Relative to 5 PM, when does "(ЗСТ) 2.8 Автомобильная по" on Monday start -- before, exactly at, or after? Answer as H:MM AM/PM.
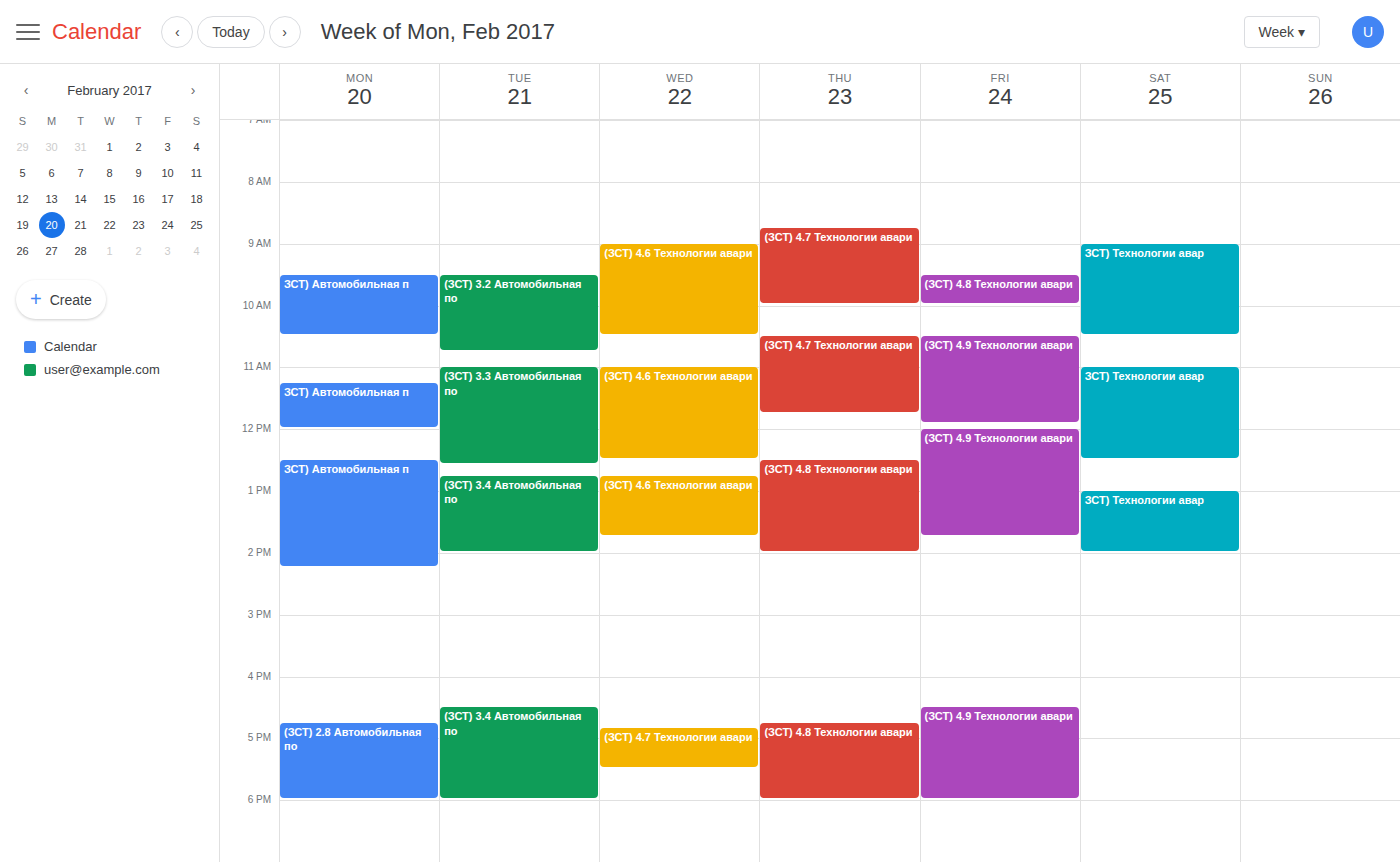
4:45 PM -- before 5 PM, 15 minutes above the 5 PM line.